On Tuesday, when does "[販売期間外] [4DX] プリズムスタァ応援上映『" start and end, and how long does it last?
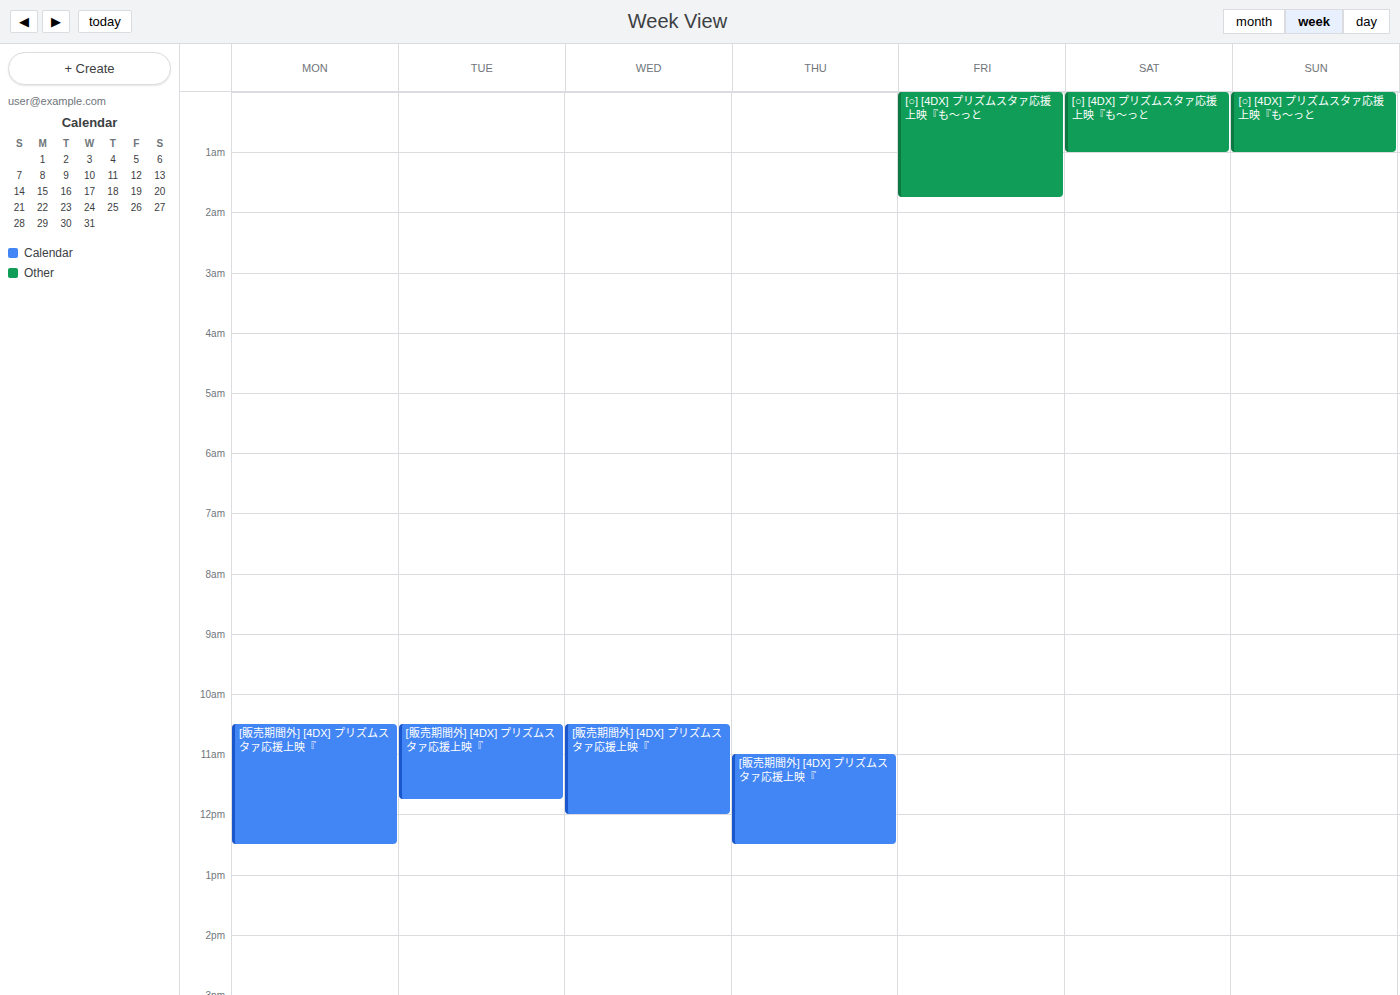
10:30 to 11:45, 1 hour 15 minutes